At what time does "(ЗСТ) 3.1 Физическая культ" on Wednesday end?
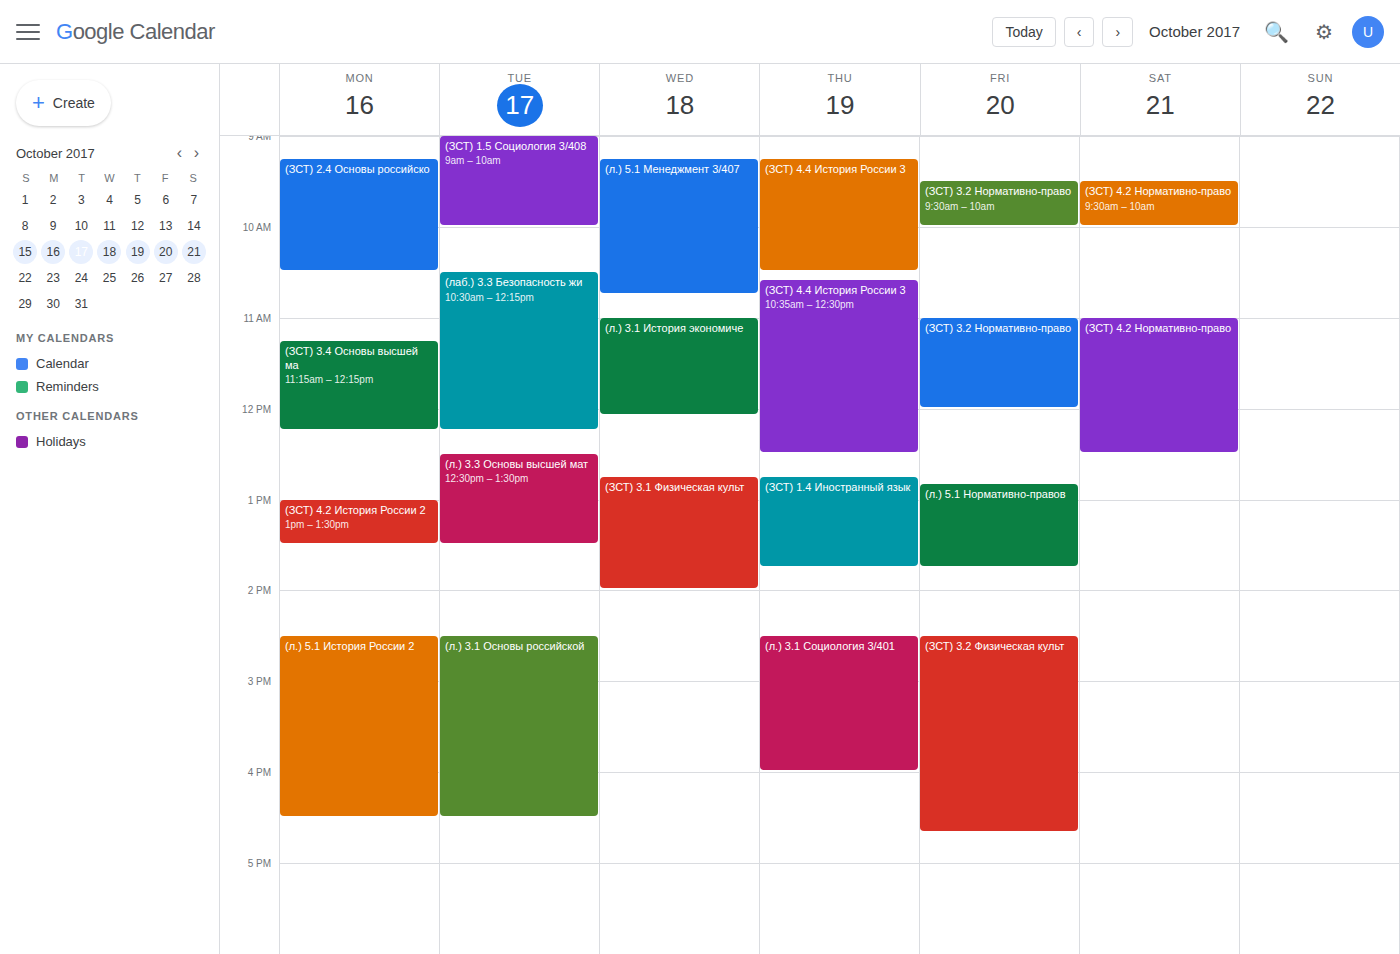
2:00 PM